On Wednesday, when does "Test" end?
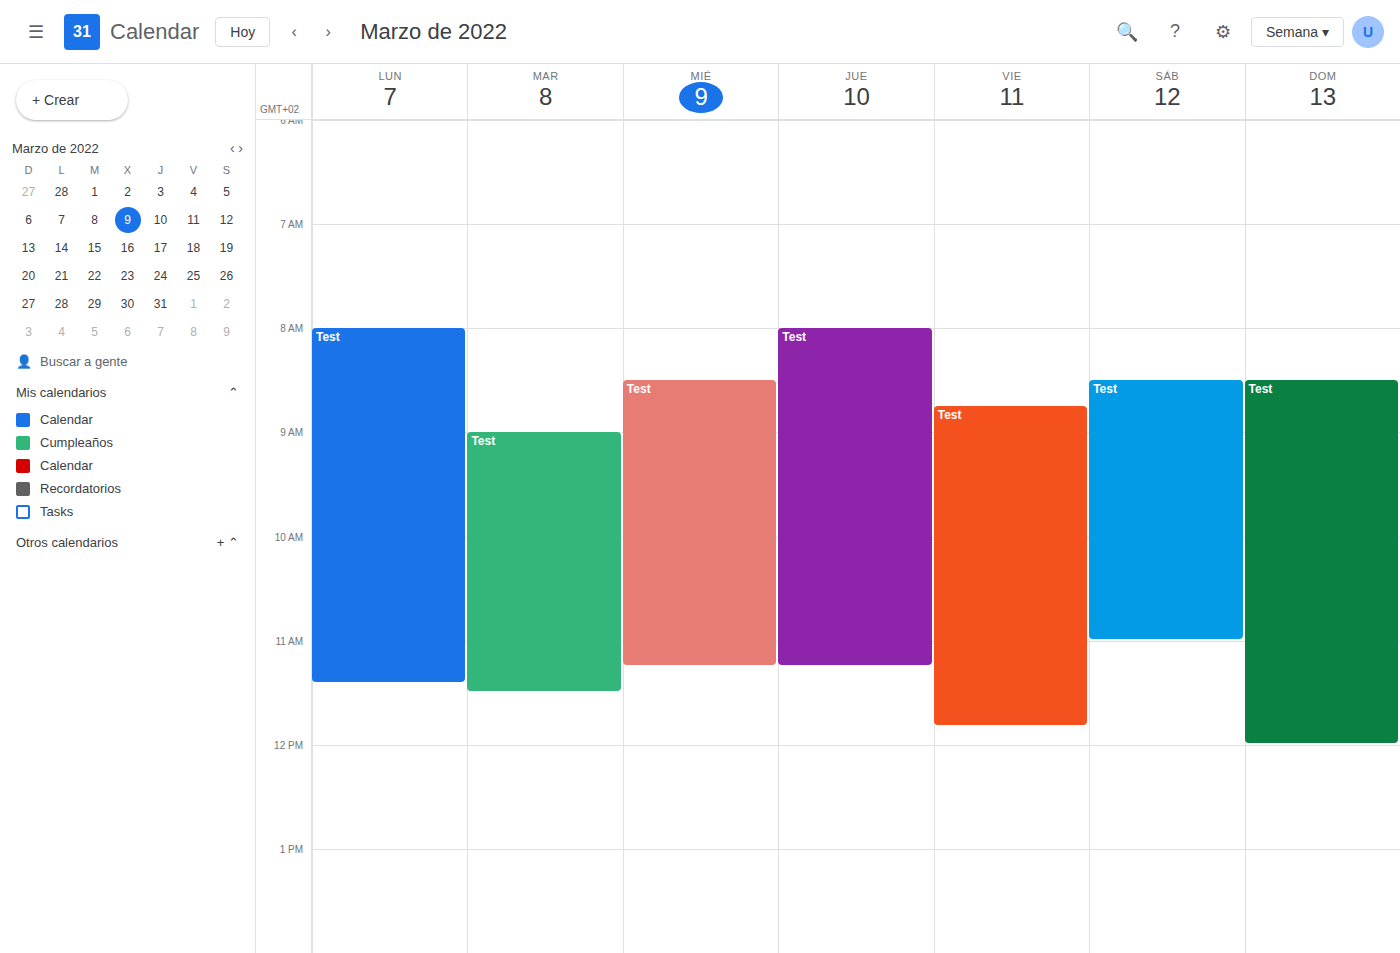
11:15